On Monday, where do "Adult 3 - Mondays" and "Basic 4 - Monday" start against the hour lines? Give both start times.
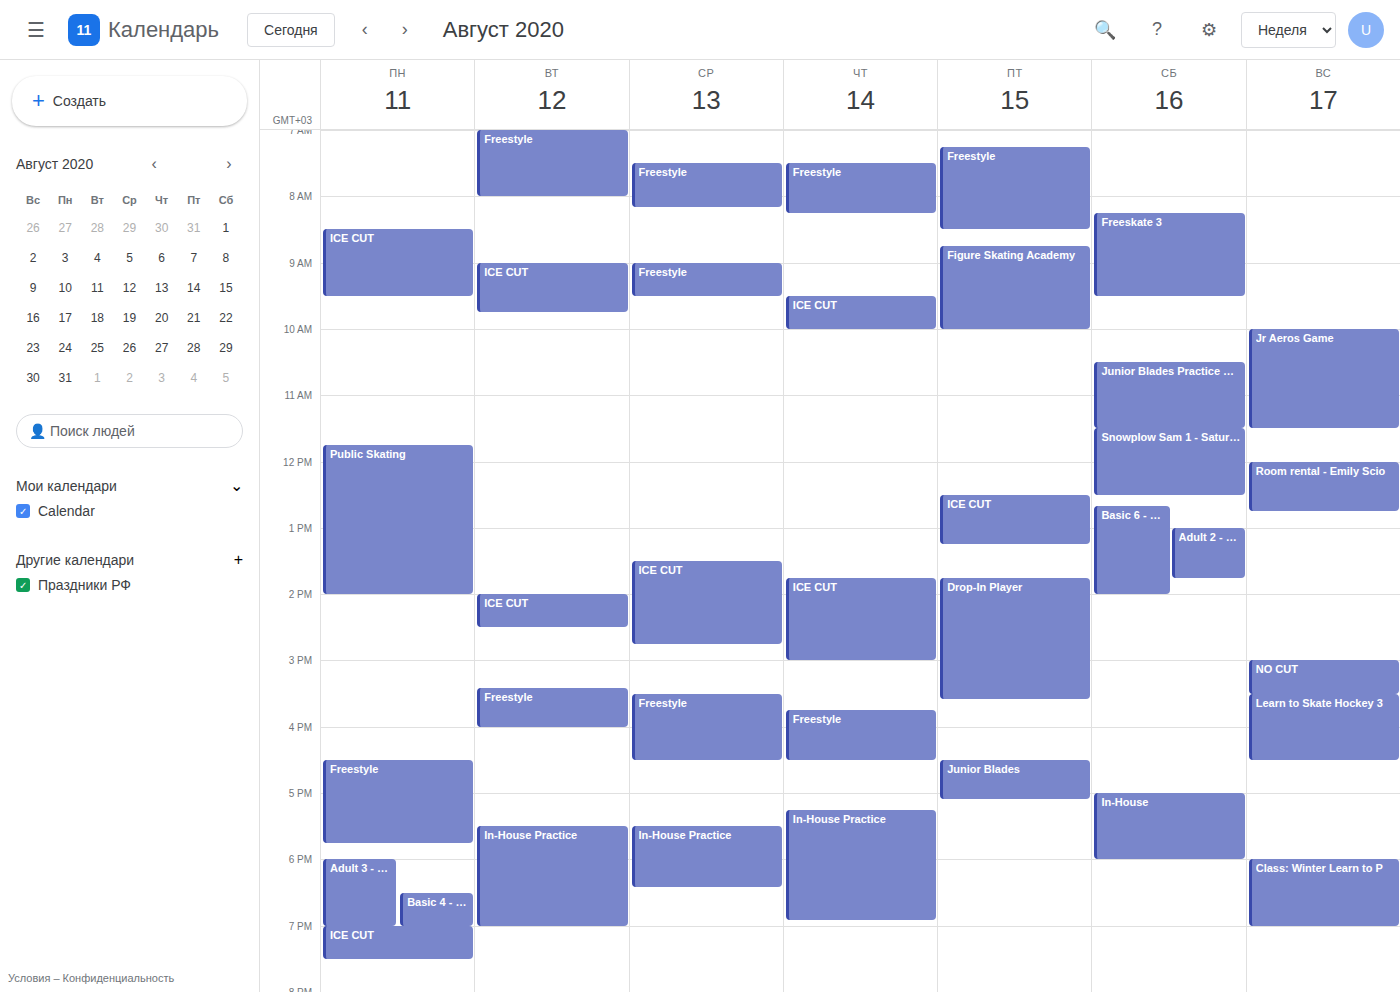
"Adult 3 - Mondays": 6:00 PM, exactly on the 6 PM line. "Basic 4 - Monday": 6:30 PM, halfway between the 6 PM and 7 PM lines.